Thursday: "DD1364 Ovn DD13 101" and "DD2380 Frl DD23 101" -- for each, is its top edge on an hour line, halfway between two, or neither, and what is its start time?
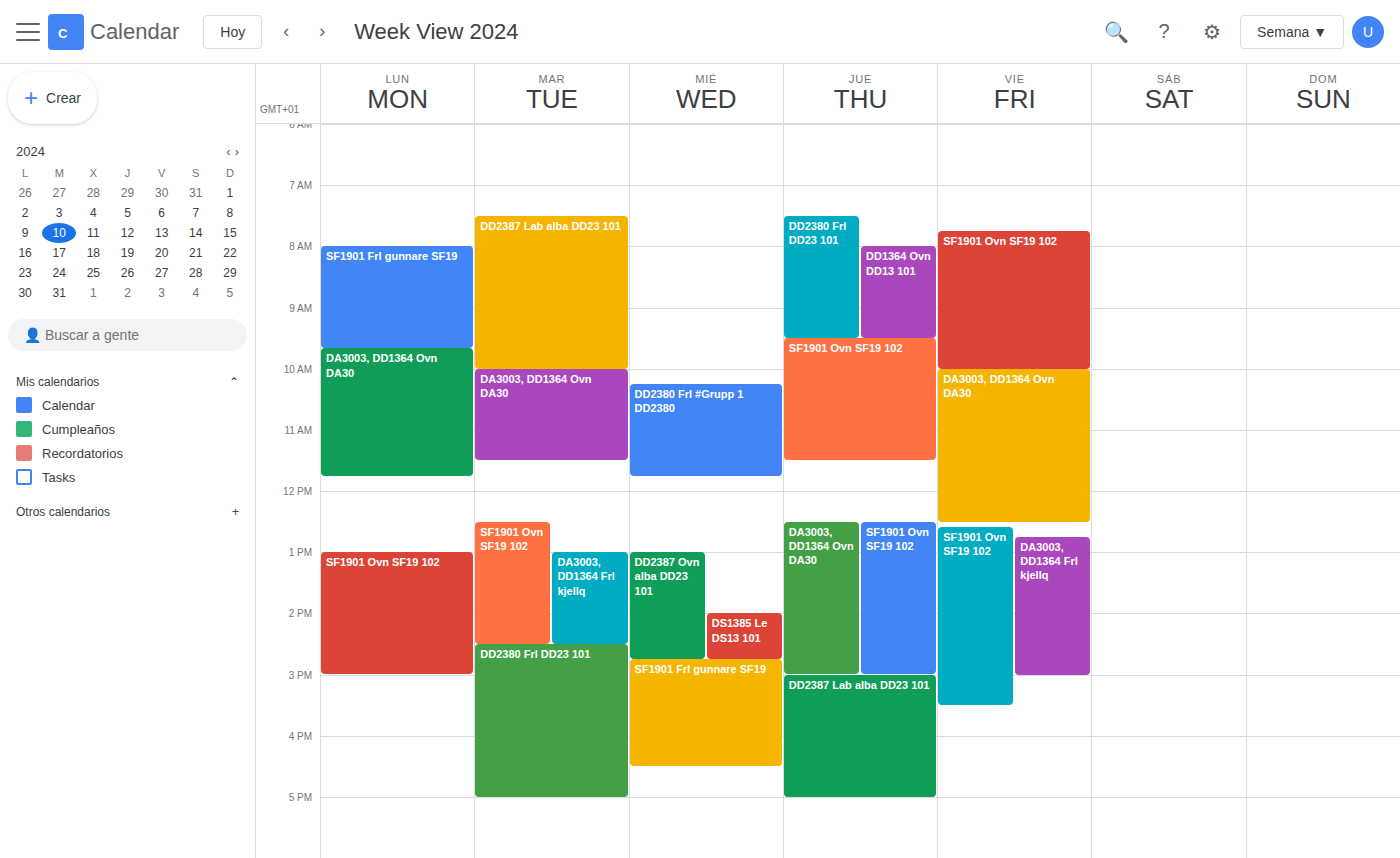
"DD1364 Ovn DD13 101": 8:00 AM, exactly on the 8 AM line. "DD2380 Frl DD23 101": 7:30 AM, halfway between the 7 AM and 8 AM lines.